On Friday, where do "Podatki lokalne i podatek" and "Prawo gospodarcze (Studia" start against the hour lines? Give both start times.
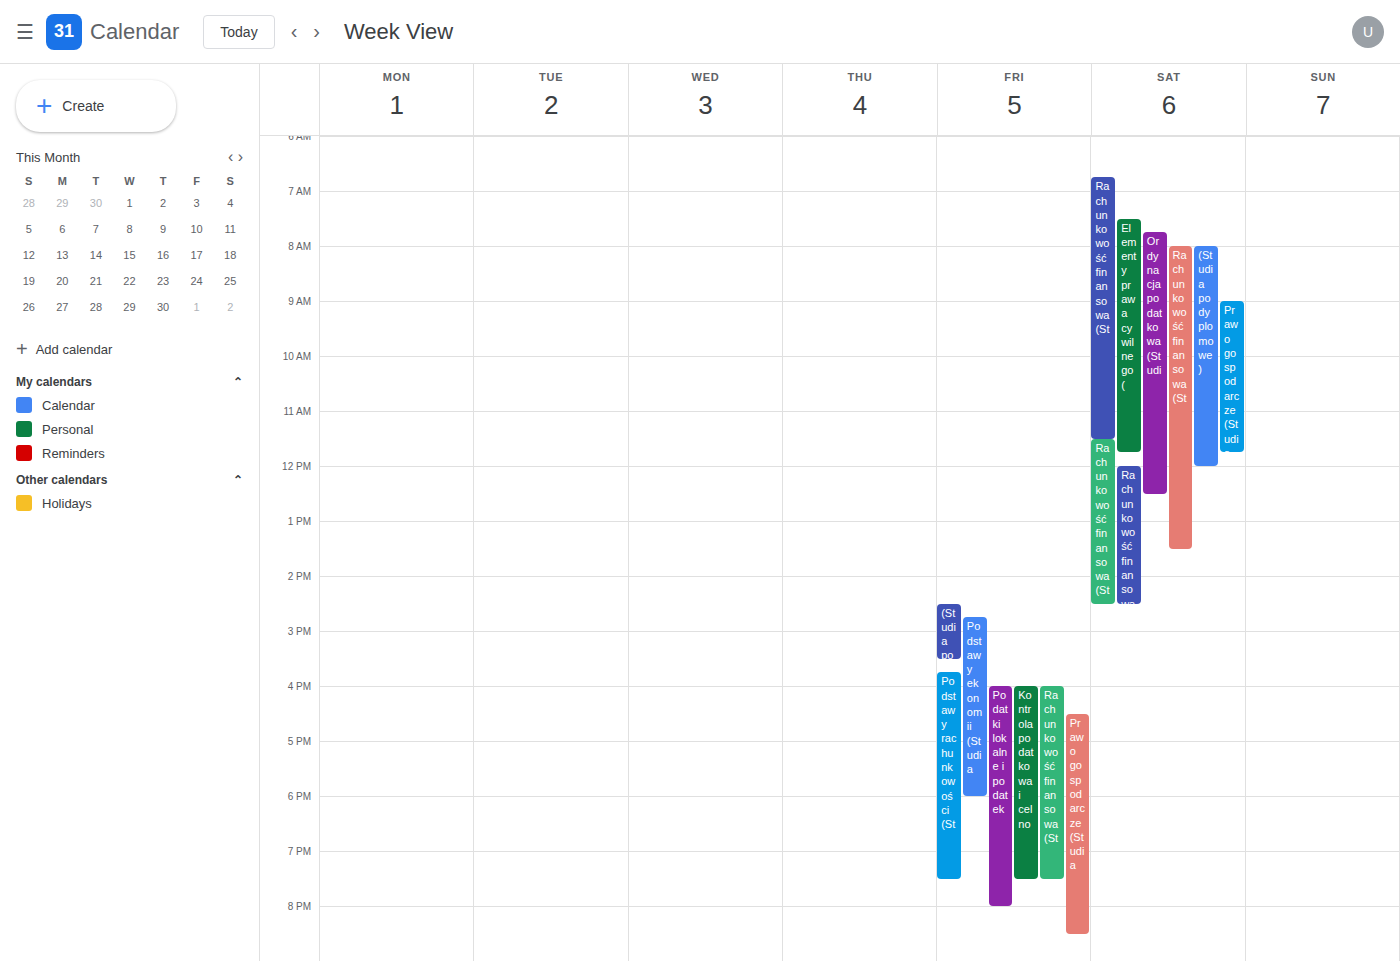
"Podatki lokalne i podatek": 16:00, exactly on the 16:00 line. "Prawo gospodarcze (Studia": 16:30, halfway between the 16:00 and 17:00 lines.